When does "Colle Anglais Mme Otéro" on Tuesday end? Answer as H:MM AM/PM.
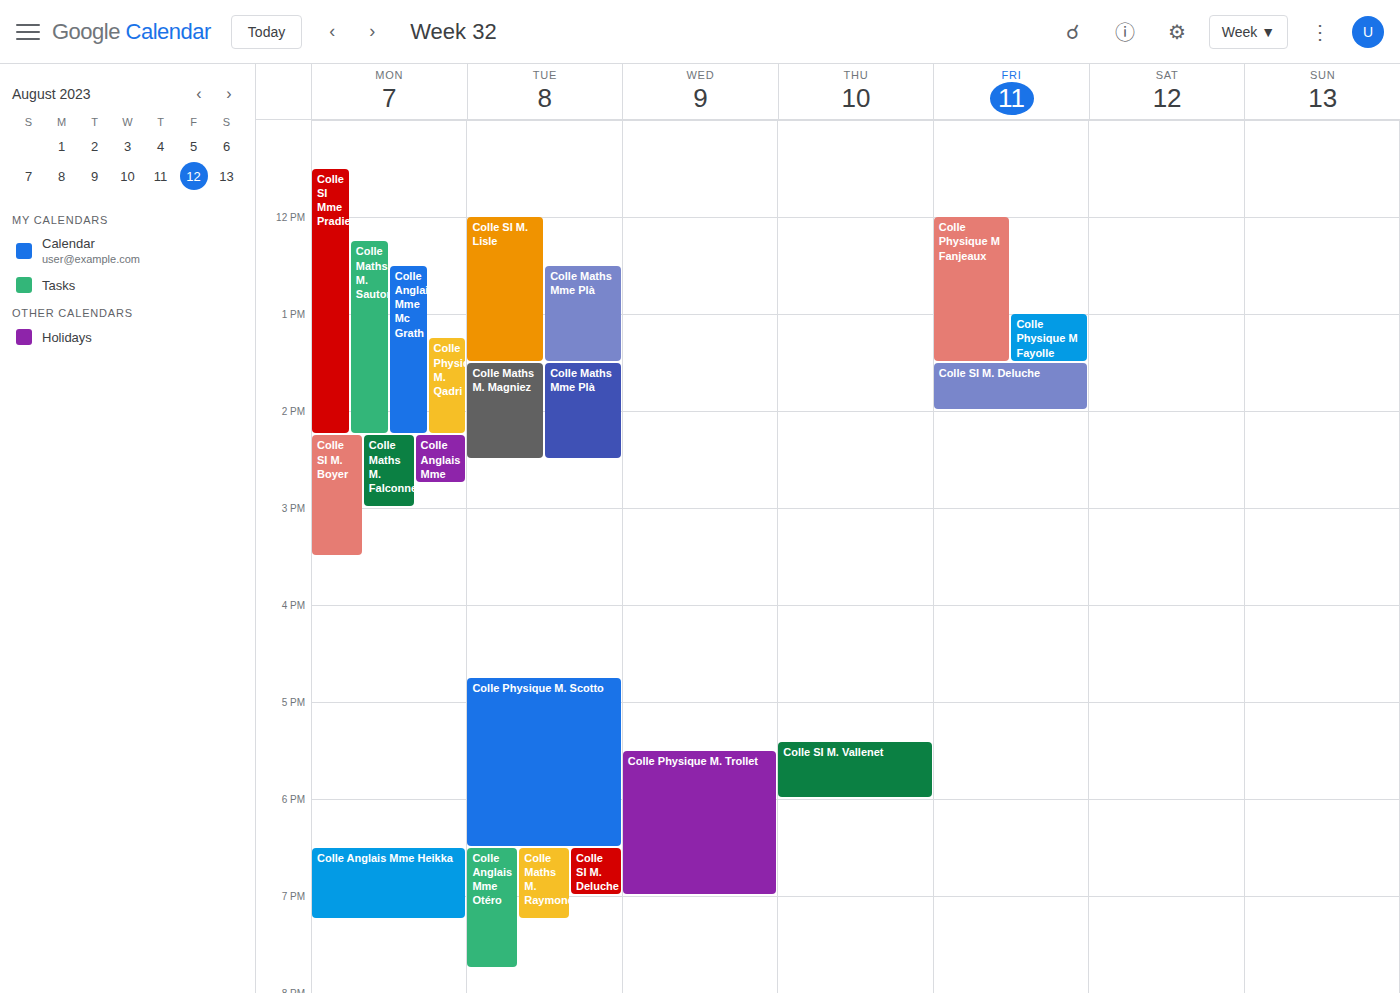
7:45 PM